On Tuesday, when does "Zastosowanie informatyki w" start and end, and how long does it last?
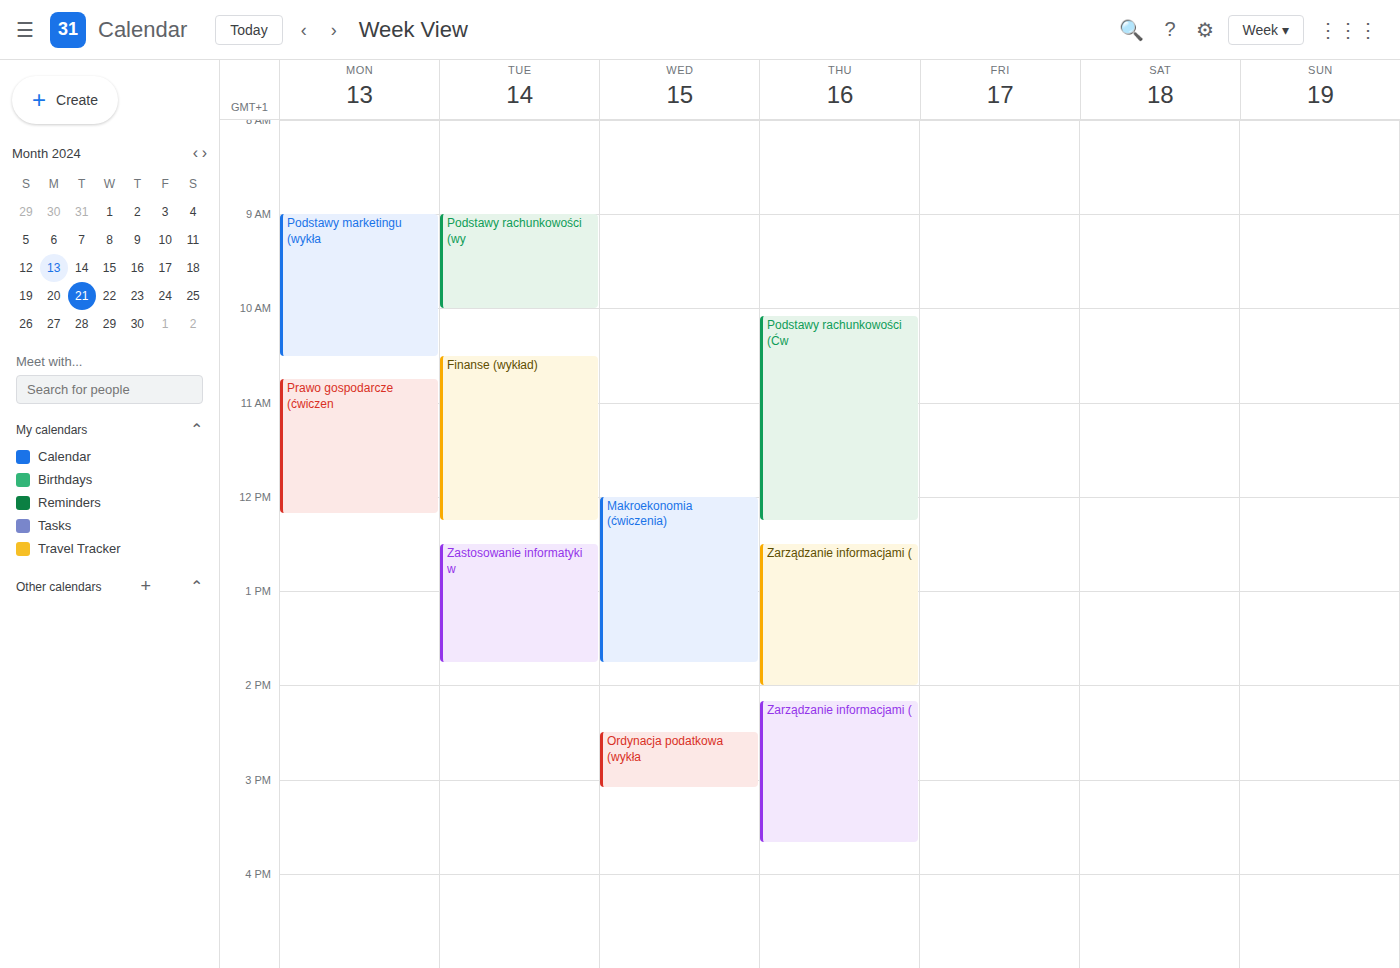
12:30 PM to 1:45 PM, 1 hour 15 minutes